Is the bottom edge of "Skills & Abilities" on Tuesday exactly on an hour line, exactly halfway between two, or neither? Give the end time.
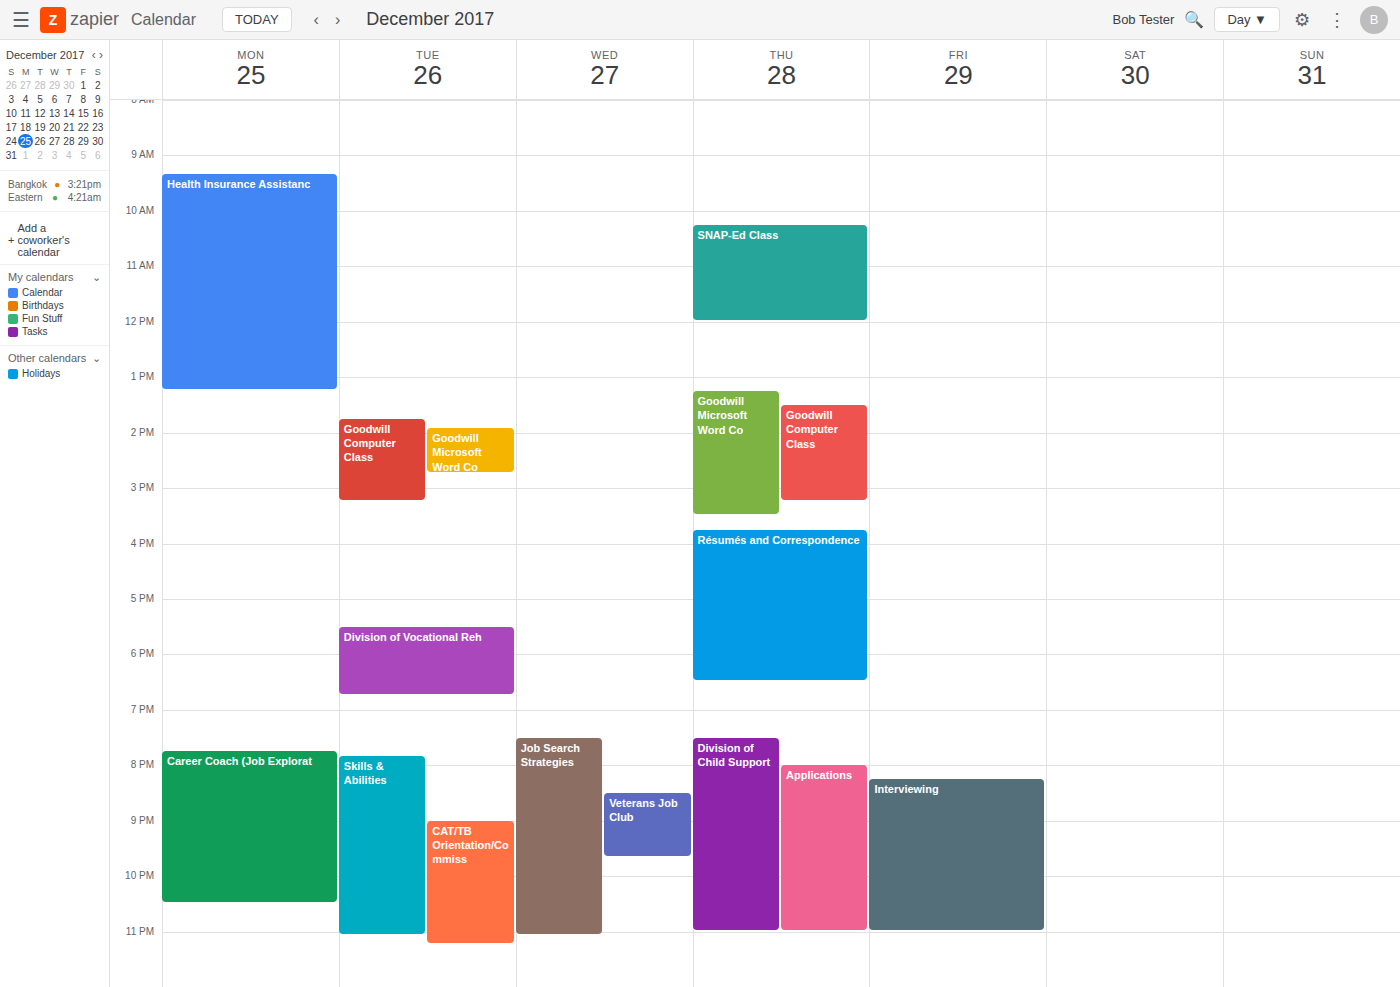
11:05 PM -- neither: 5 minutes below the 11 PM line and 55 minutes above the 12 AM line.